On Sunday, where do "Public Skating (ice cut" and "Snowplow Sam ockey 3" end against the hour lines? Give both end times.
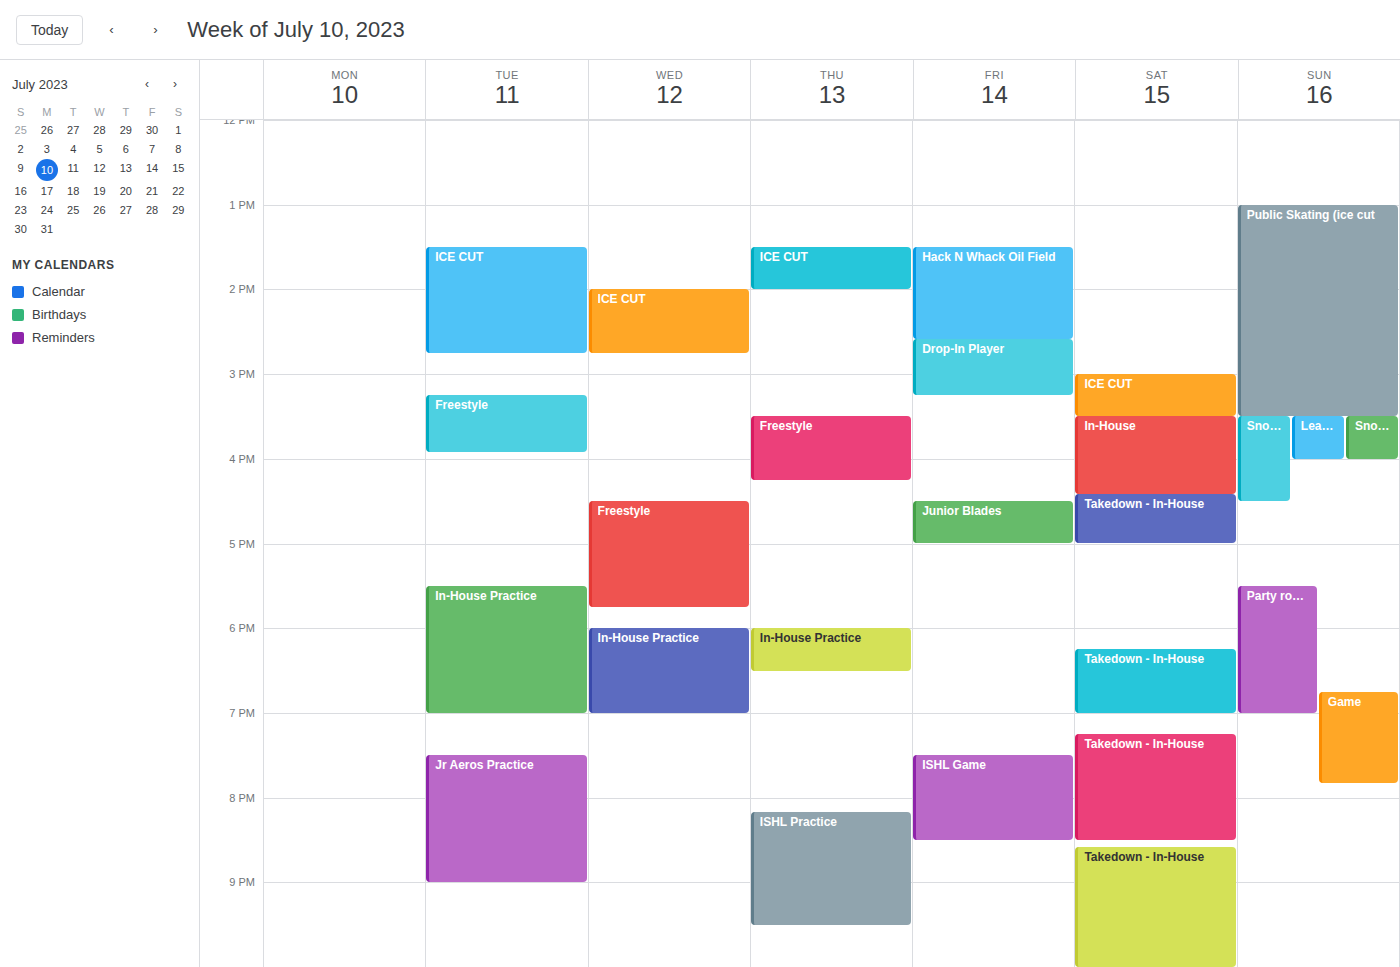
"Public Skating (ice cut": 3:30 PM, halfway between the 3 PM and 4 PM lines. "Snowplow Sam ockey 3": 4:00 PM, exactly on the 4 PM line.